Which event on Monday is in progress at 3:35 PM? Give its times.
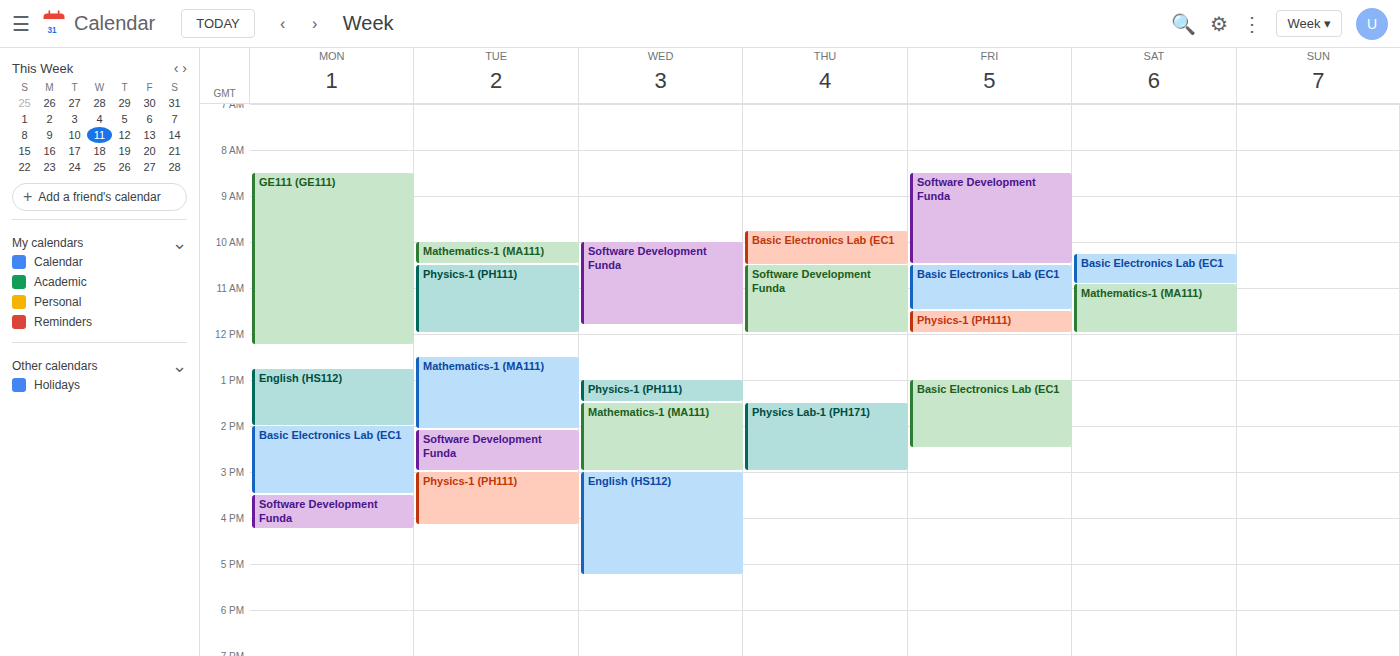
"Software Development Funda", 3:30 PM to 4:15 PM